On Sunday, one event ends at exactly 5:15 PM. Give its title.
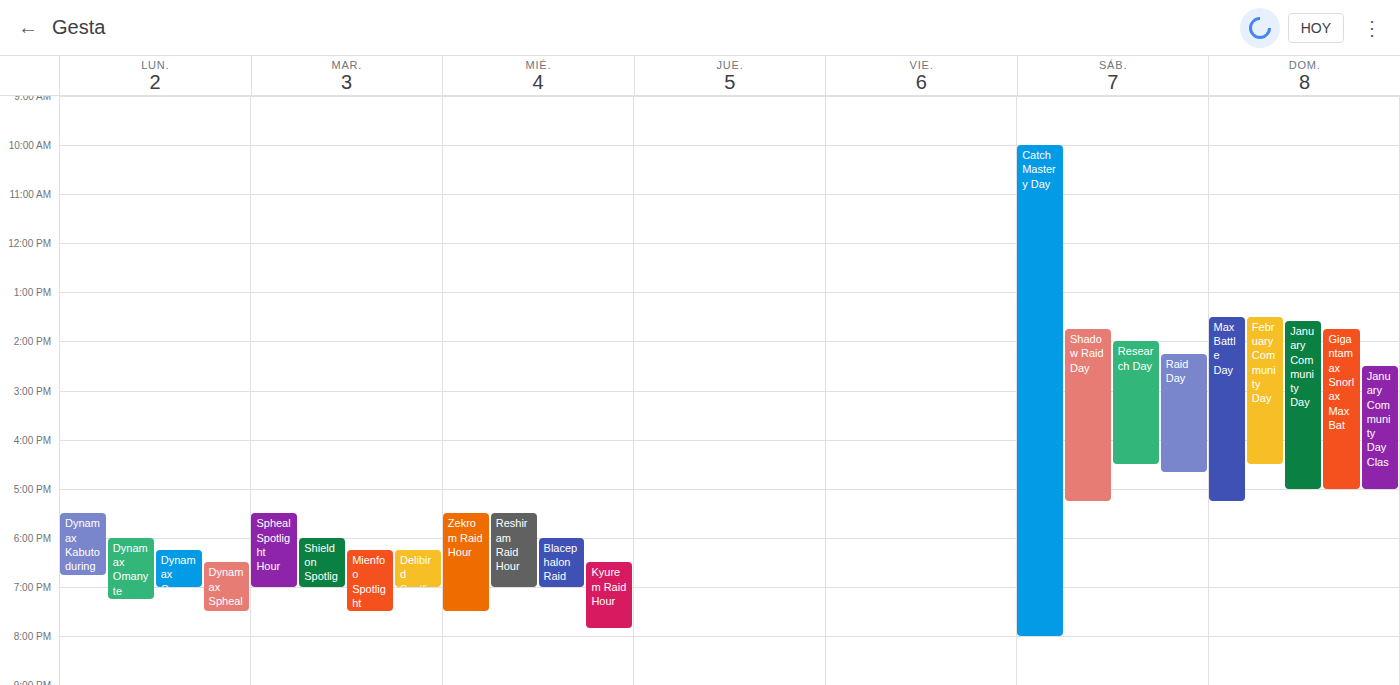
"Max Battle Day"